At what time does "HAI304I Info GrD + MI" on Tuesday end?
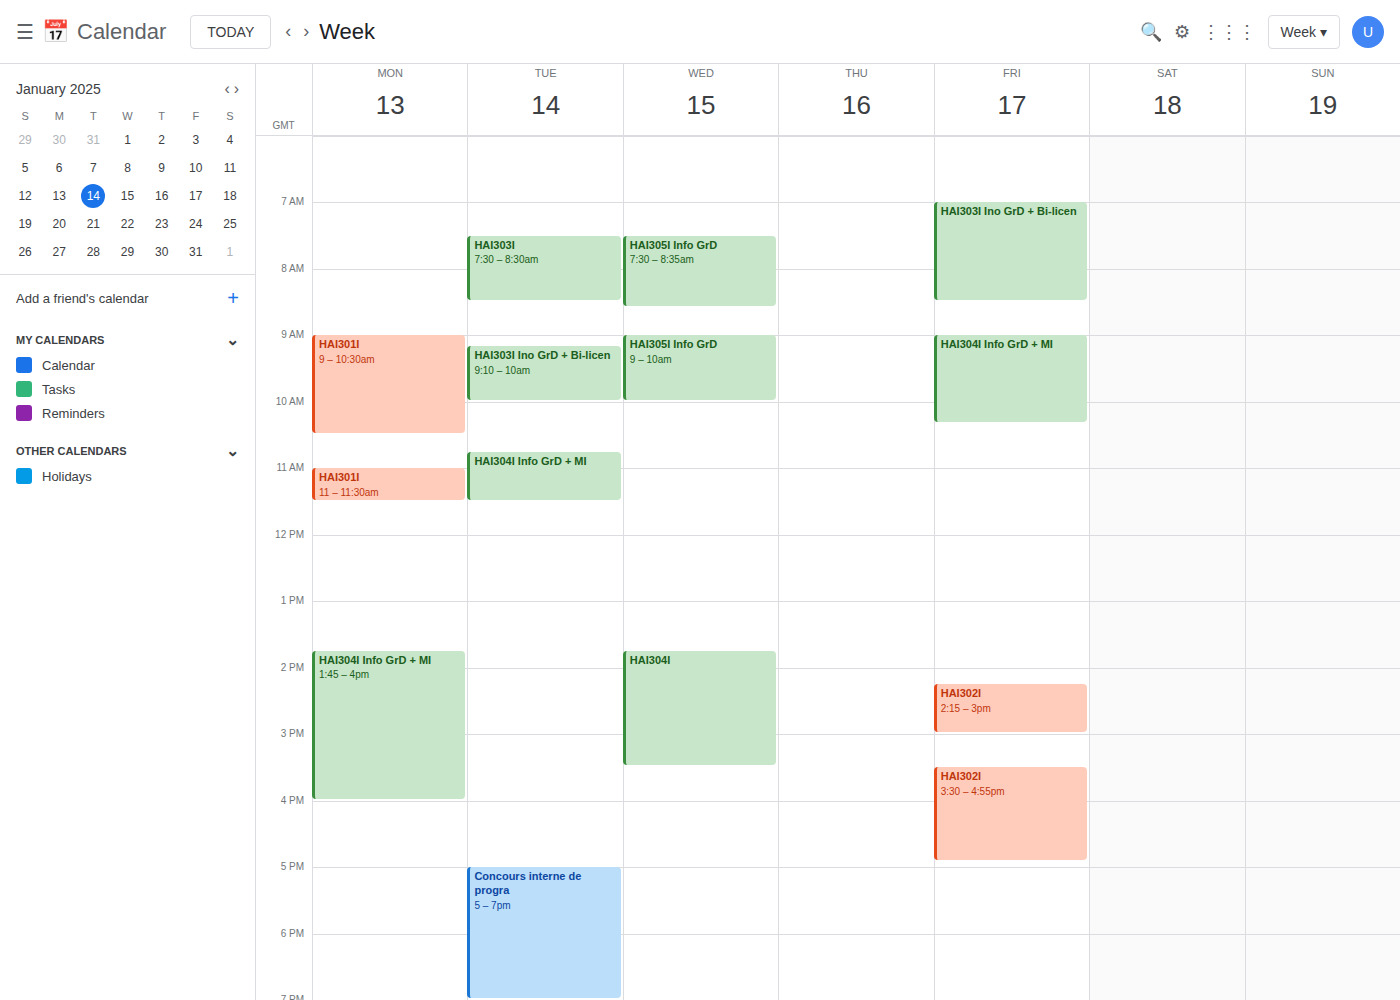
11:30 AM